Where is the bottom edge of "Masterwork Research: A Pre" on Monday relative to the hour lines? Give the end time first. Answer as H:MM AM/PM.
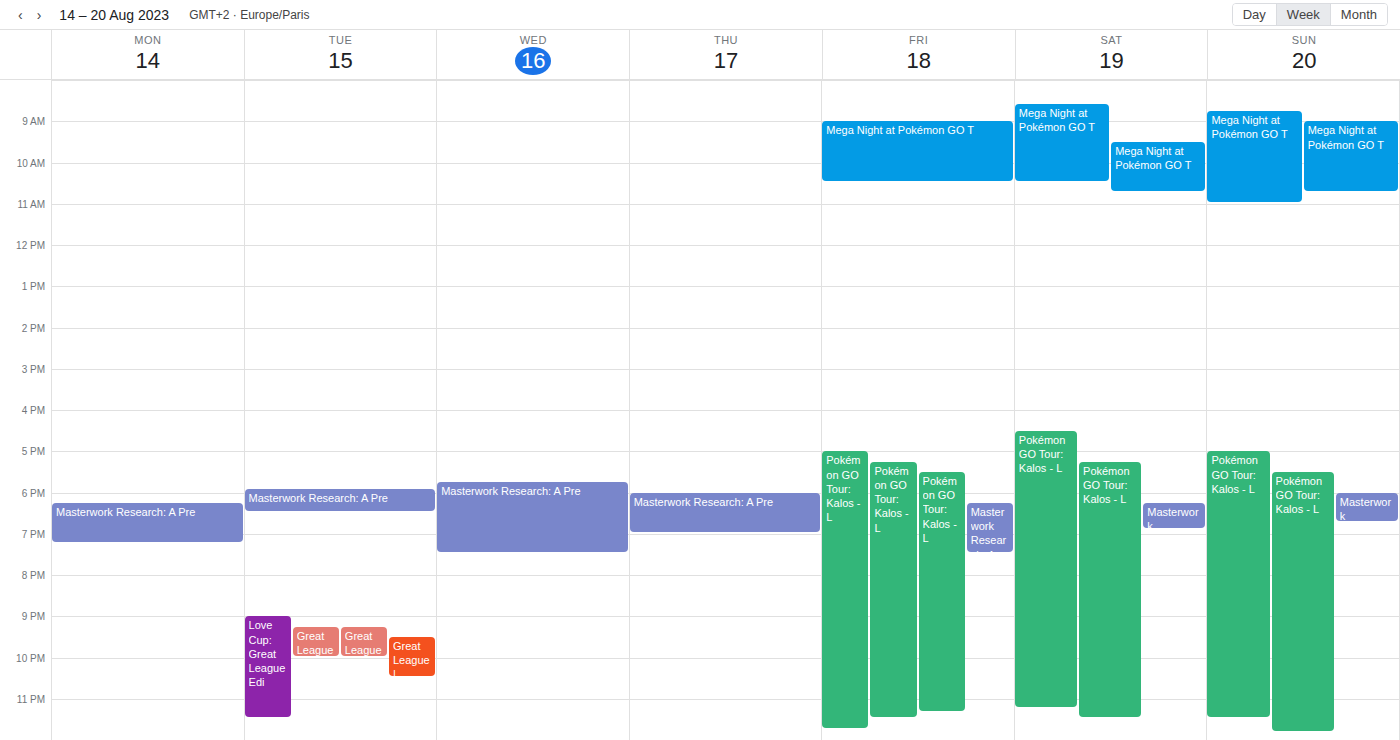
7:15 PM -- neither: a quarter of the way from the 7 PM line to the 8 PM line.